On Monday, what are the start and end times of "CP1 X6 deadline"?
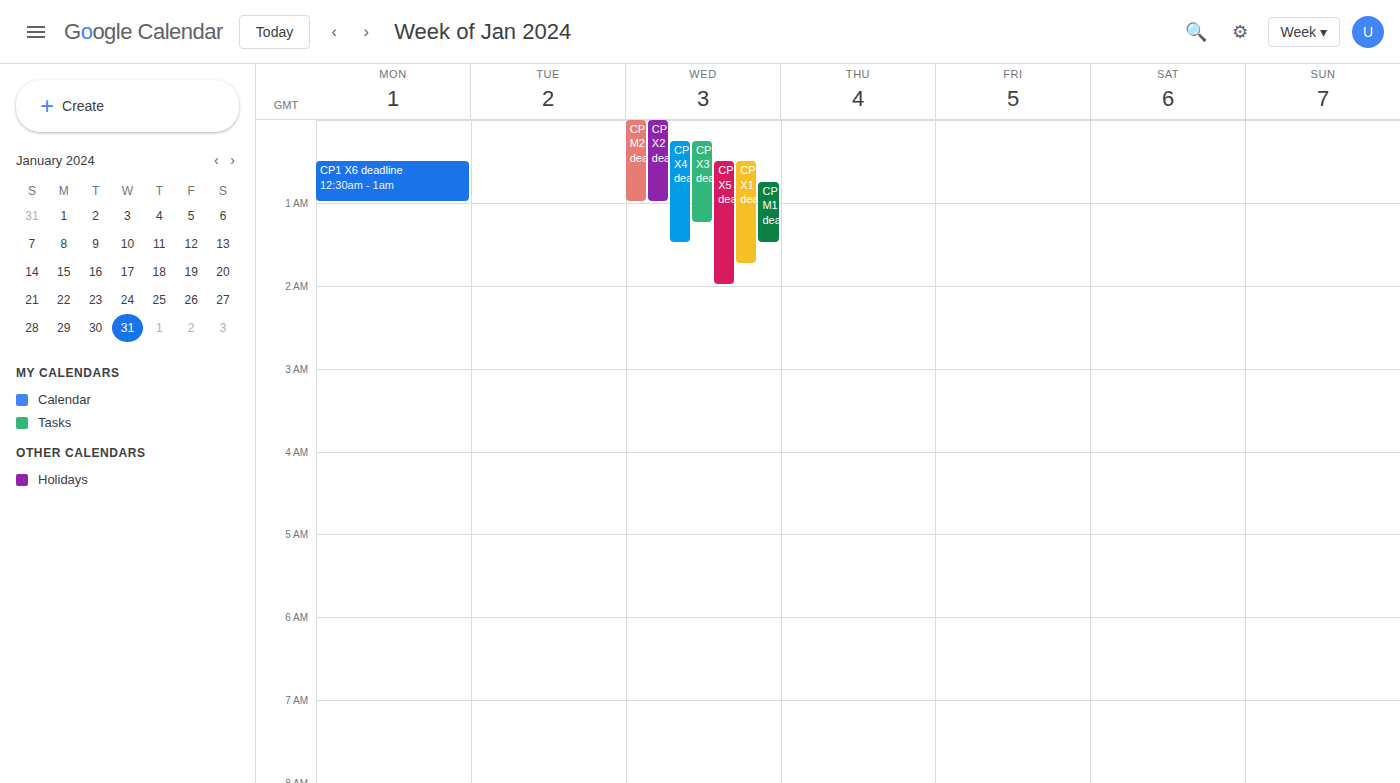
00:30 to 01:00